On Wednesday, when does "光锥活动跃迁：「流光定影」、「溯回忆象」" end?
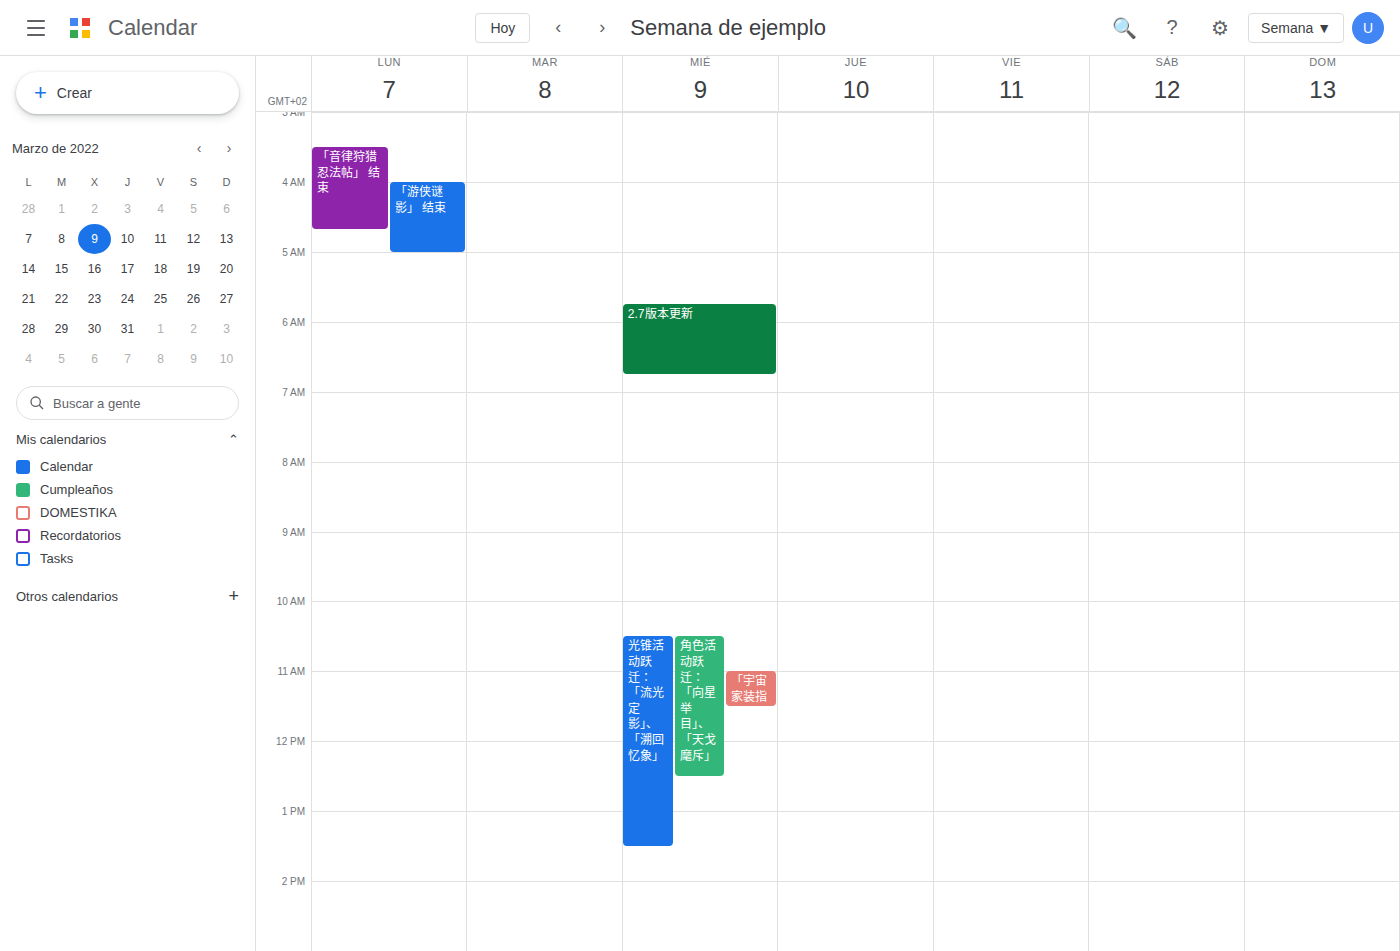
1:30 PM